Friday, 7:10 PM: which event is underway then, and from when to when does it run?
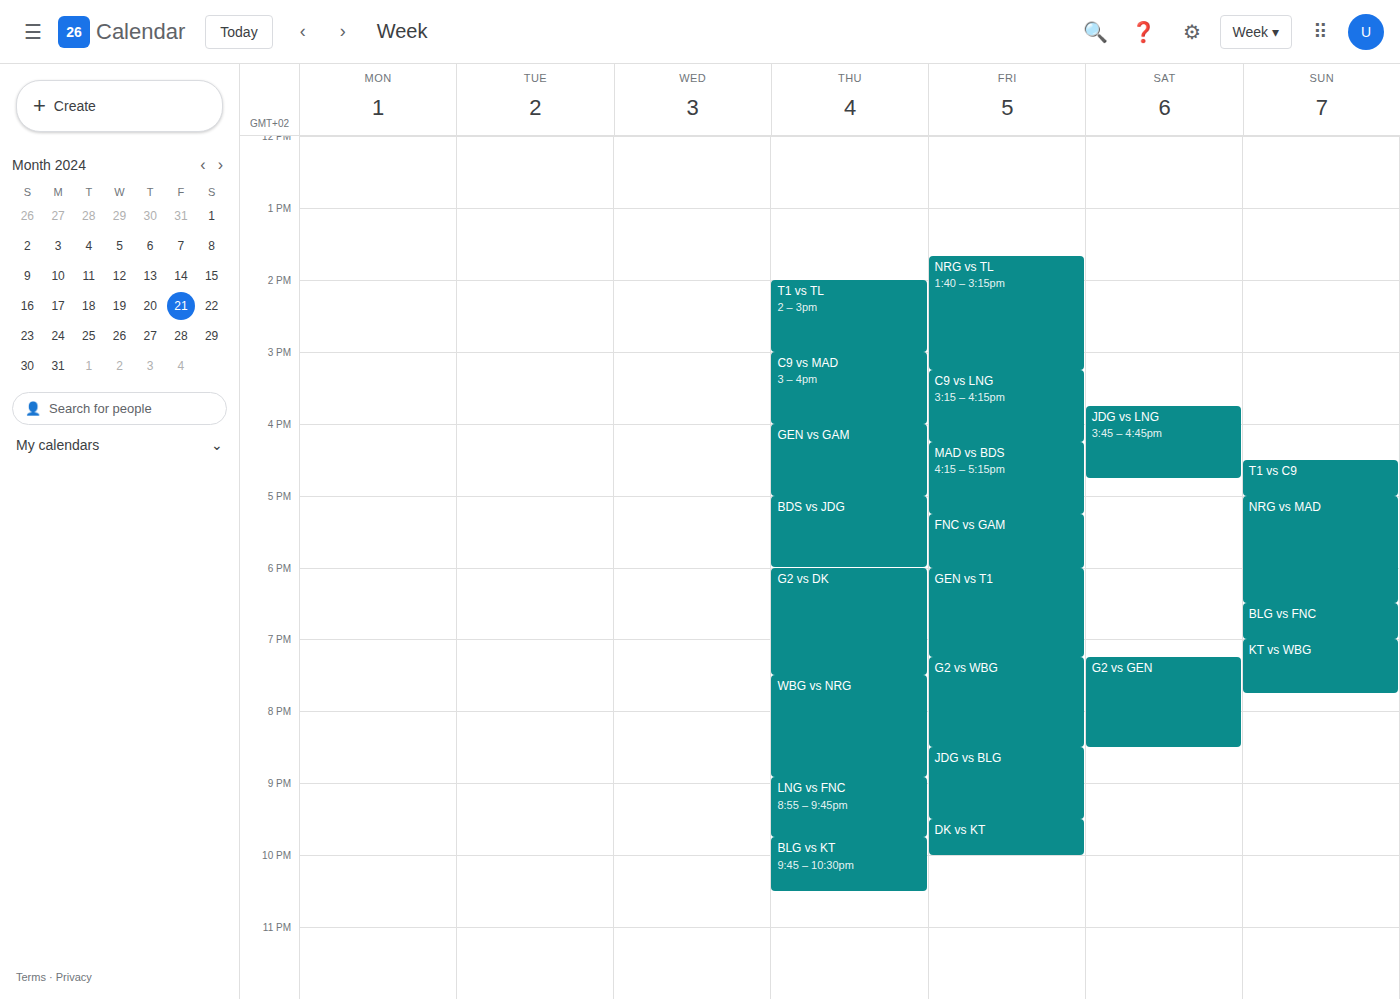
"GEN vs T1", 6:00 PM to 7:15 PM